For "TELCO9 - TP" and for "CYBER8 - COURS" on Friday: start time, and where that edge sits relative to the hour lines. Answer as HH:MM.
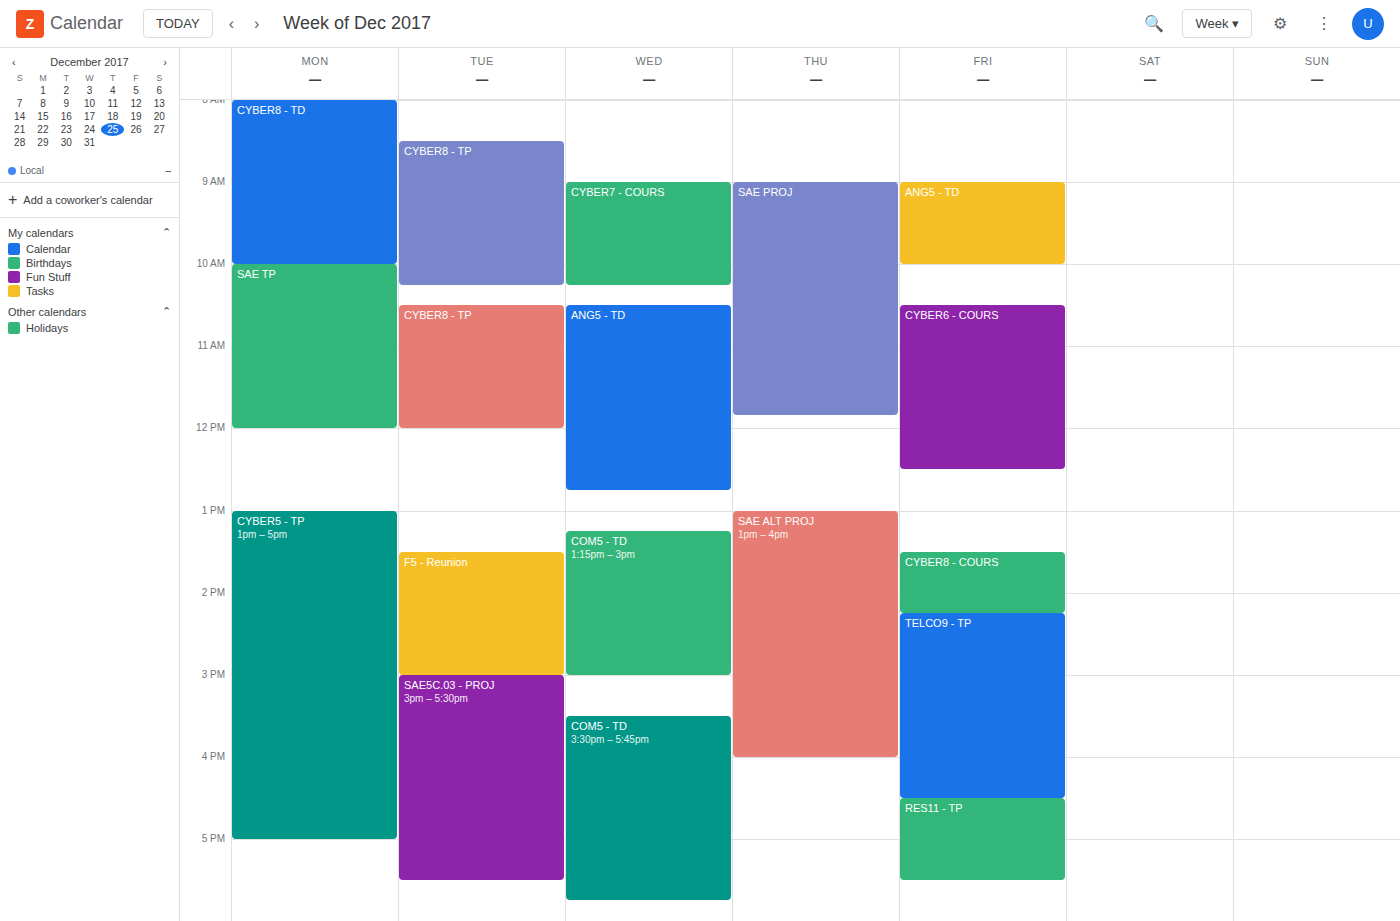
"TELCO9 - TP": 14:15, neither: a quarter of the way from the 14:00 line to the 15:00 line. "CYBER8 - COURS": 13:30, halfway between the 13:00 and 14:00 lines.